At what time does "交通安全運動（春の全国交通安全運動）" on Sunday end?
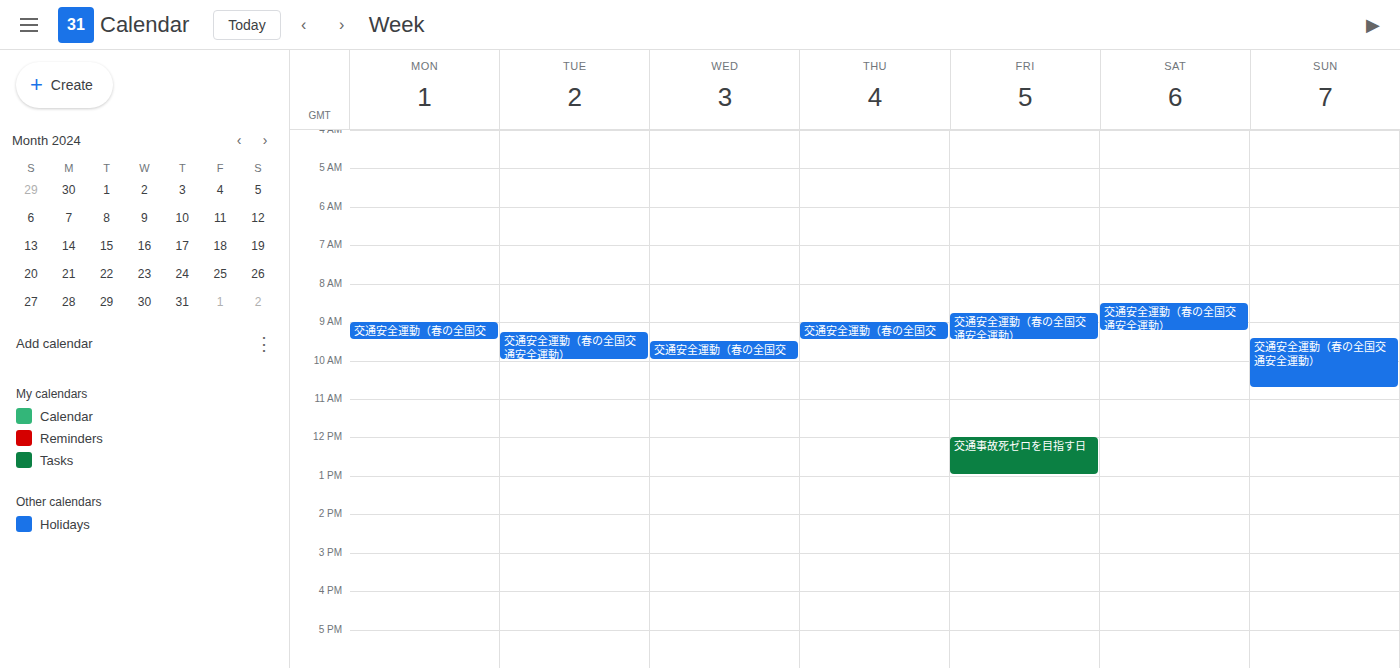
10:45 AM